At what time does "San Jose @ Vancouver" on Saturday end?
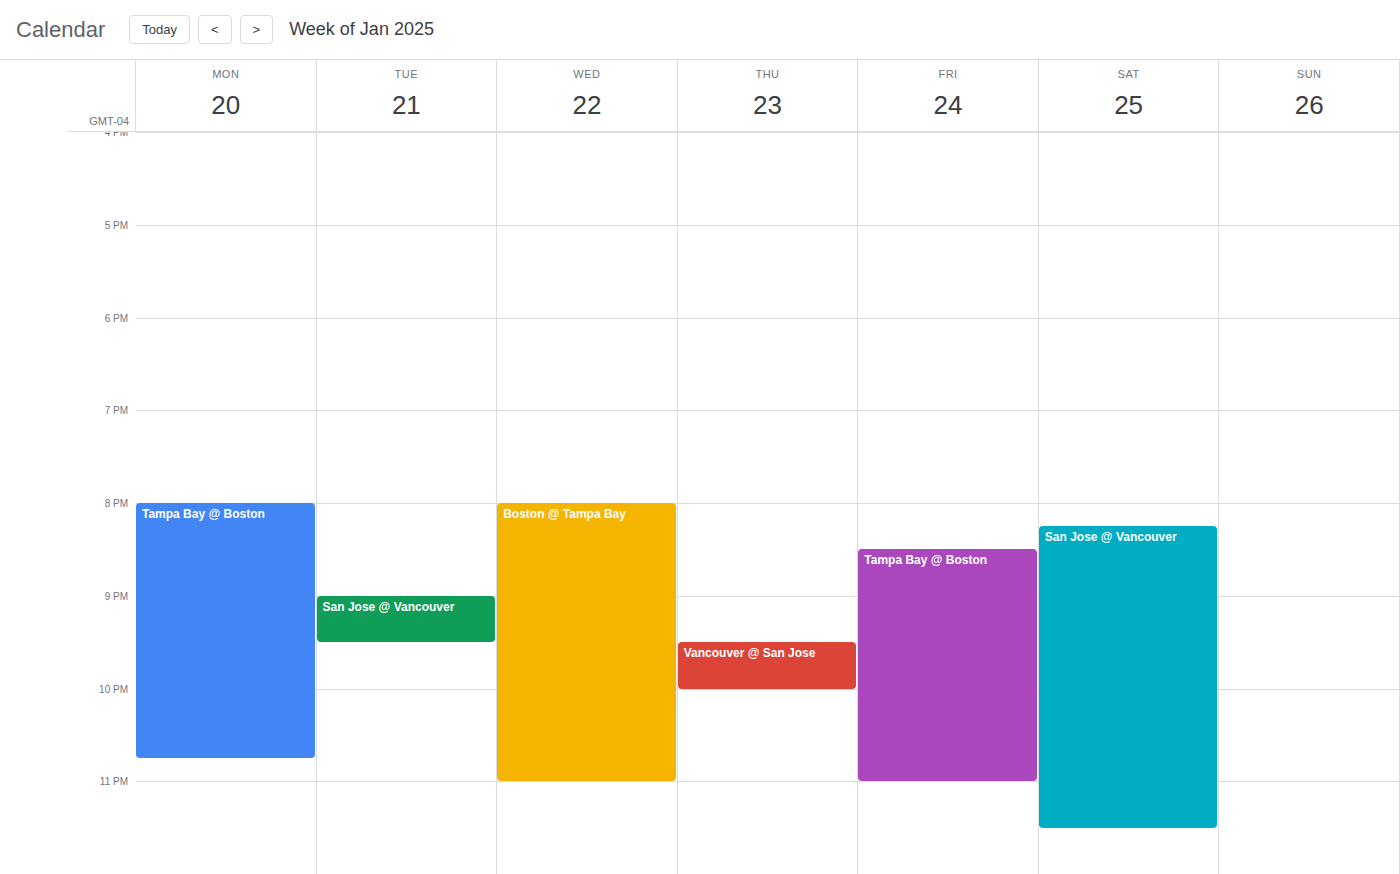
11:30 PM